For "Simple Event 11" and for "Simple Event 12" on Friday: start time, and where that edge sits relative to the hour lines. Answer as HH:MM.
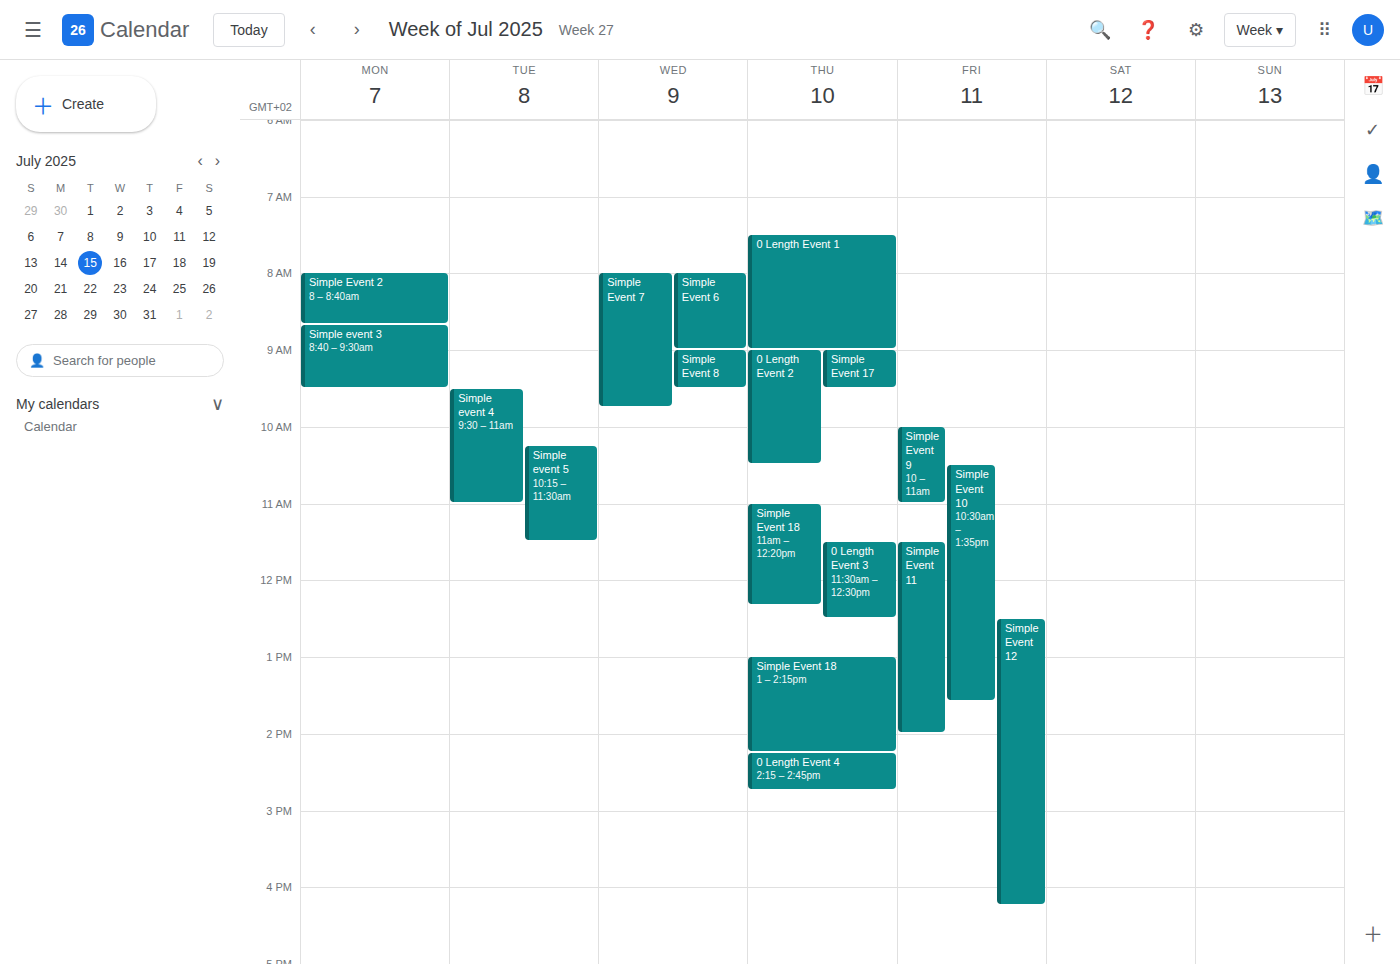
"Simple Event 11": 11:30, halfway between the 11:00 and 12:00 lines. "Simple Event 12": 12:30, halfway between the 12:00 and 13:00 lines.